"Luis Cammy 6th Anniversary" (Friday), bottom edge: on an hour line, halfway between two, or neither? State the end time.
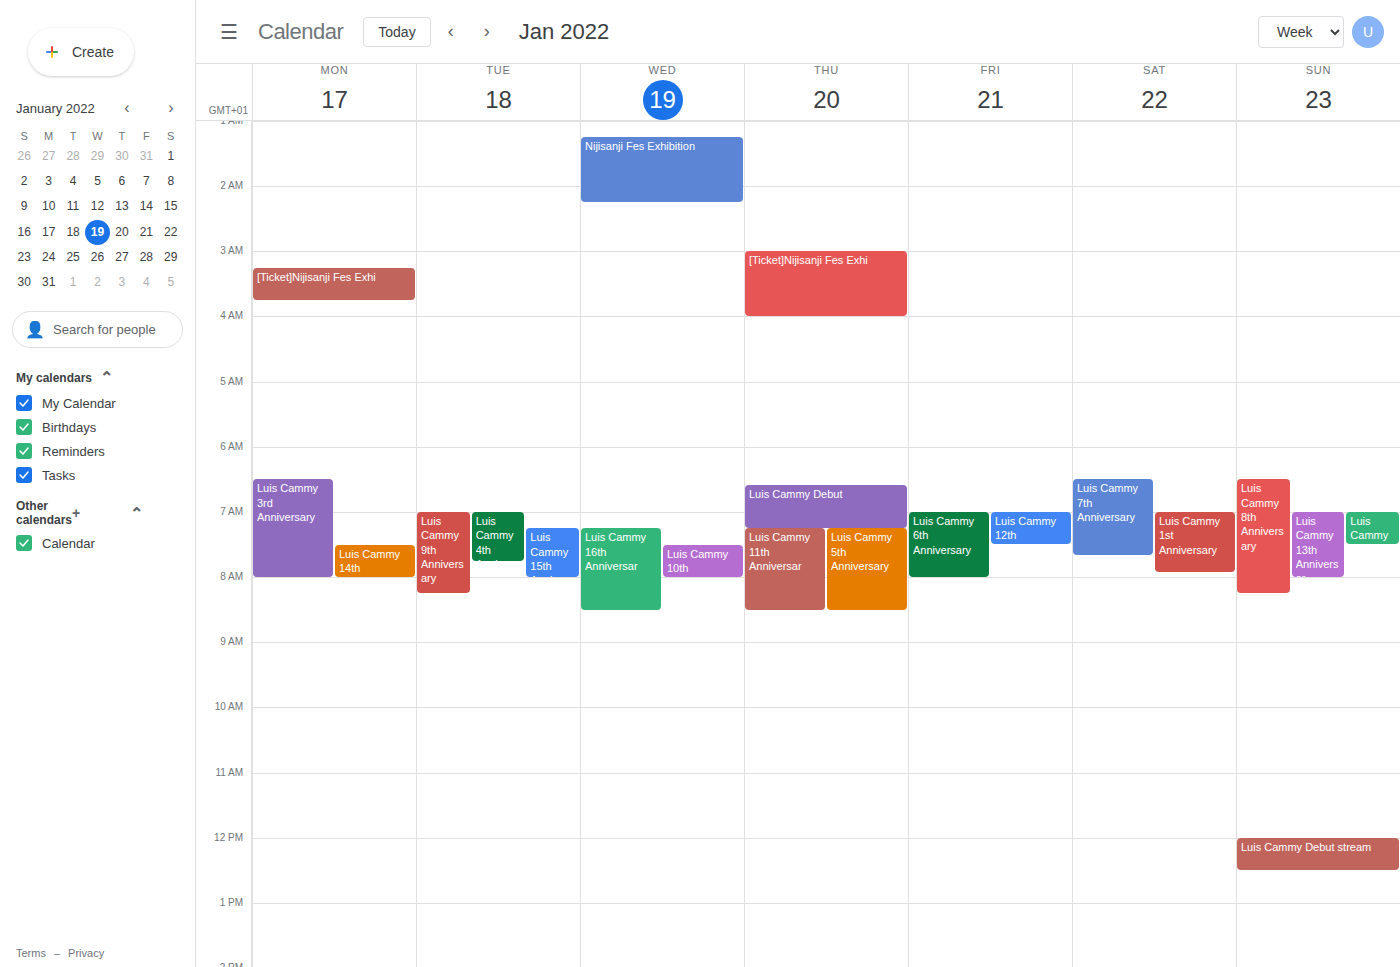
8:00 AM -- exactly on the 8 AM line.